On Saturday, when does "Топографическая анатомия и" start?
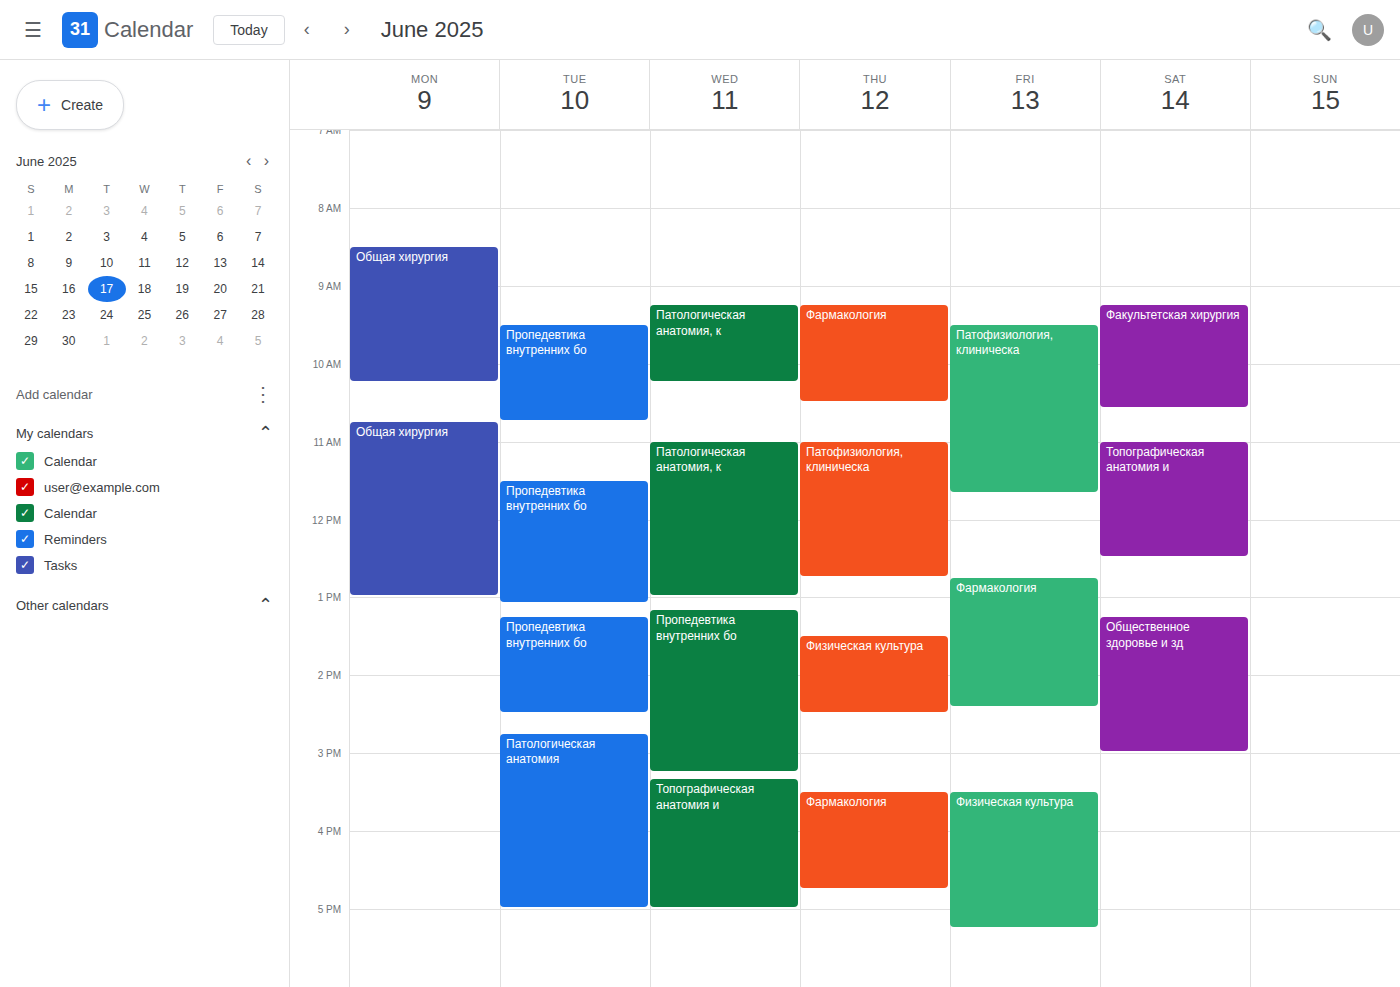
11:00 AM